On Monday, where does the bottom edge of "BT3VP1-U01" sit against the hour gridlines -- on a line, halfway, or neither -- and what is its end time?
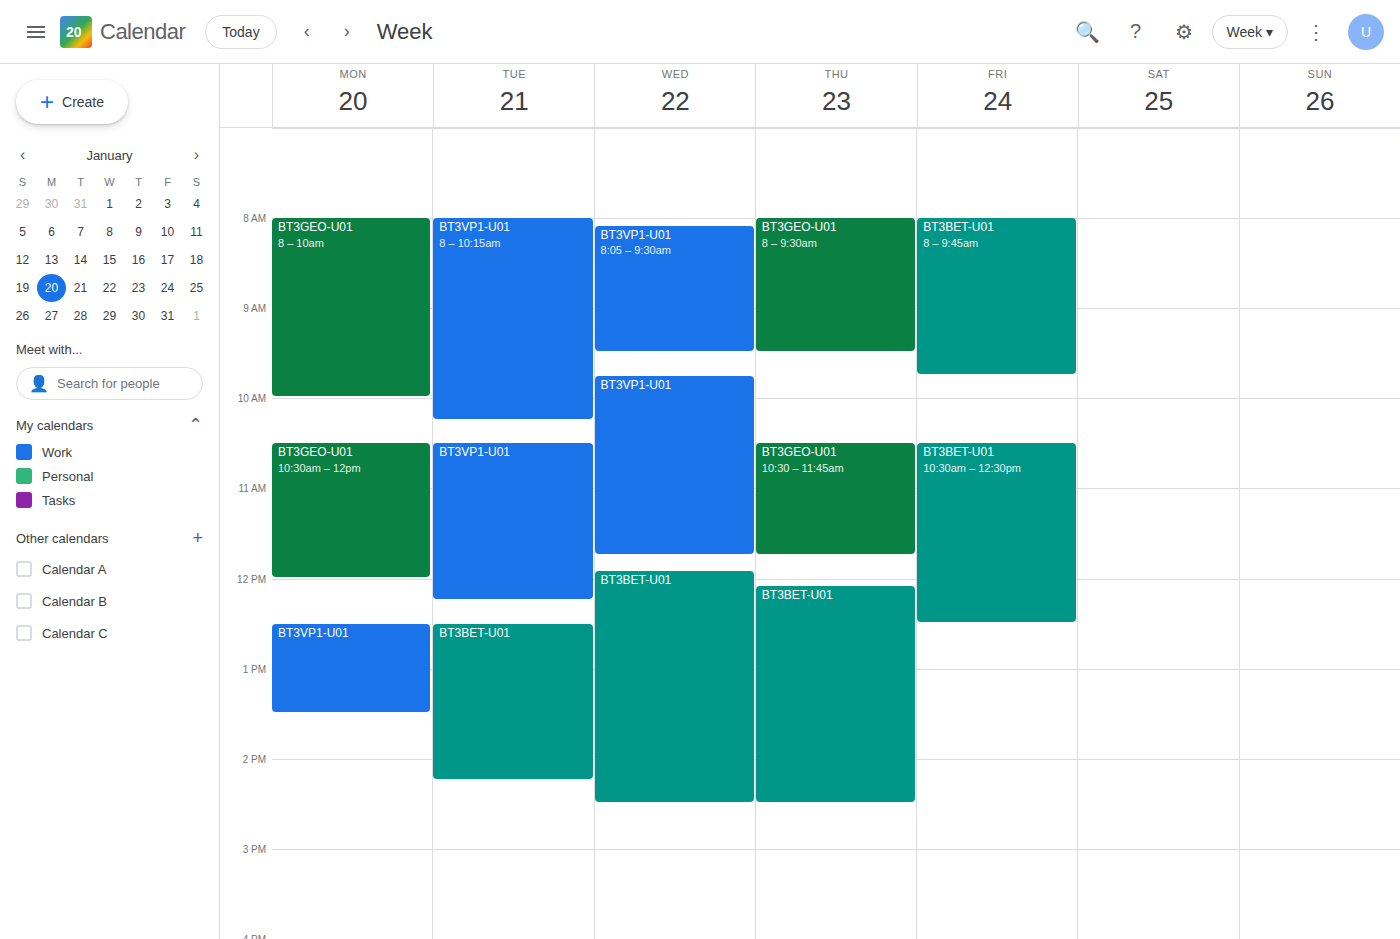
1:30 PM -- halfway between the 1 PM and 2 PM lines.